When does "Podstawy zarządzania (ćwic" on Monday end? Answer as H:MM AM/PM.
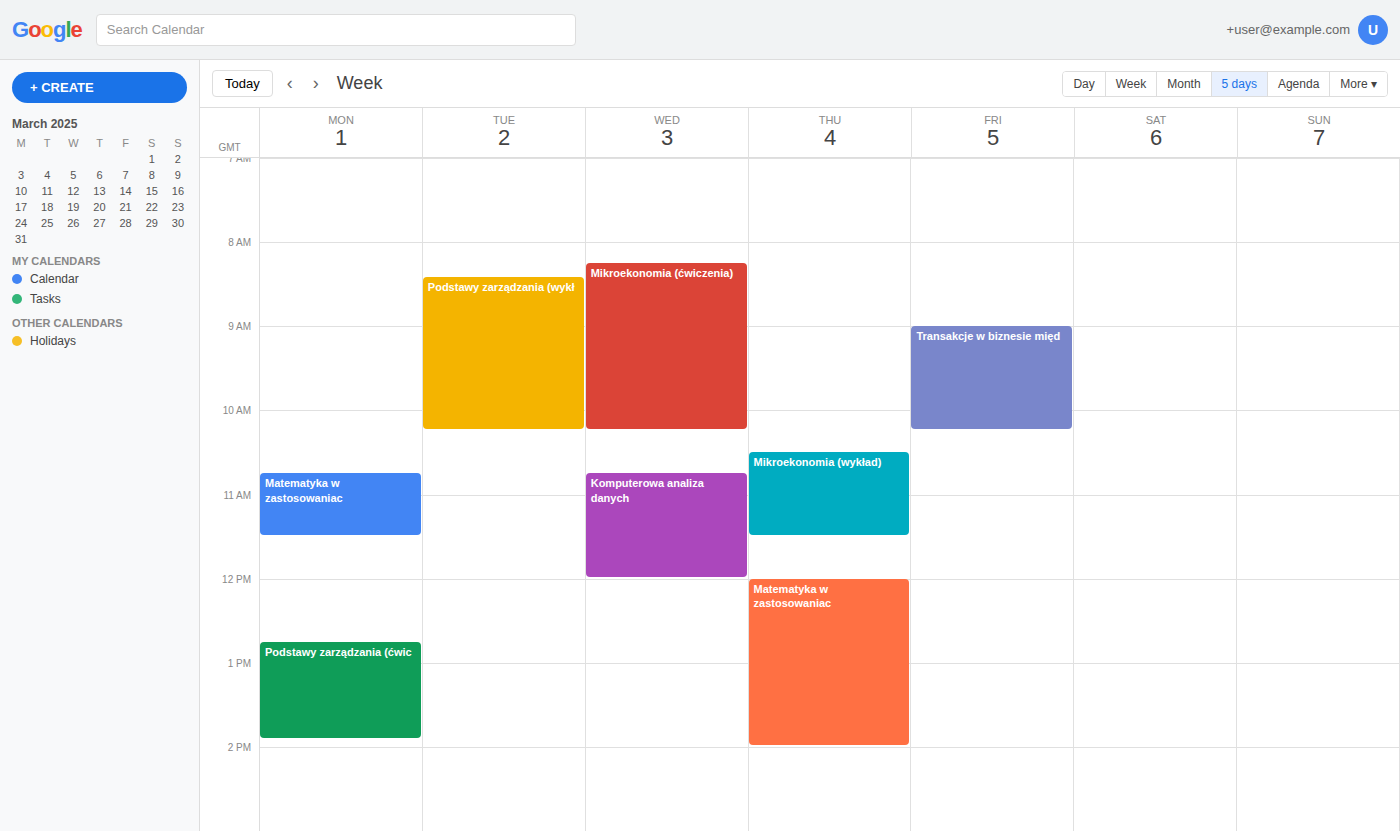
1:55 PM